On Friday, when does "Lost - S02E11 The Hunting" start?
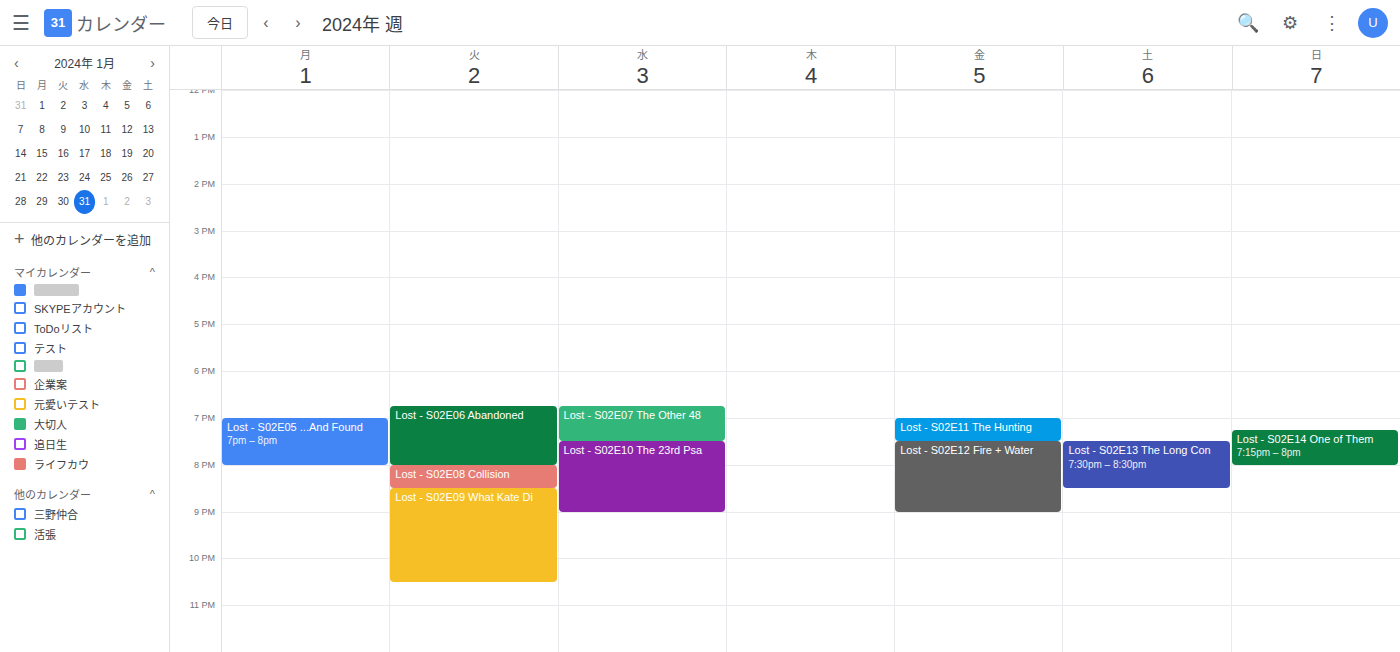
7:00 PM